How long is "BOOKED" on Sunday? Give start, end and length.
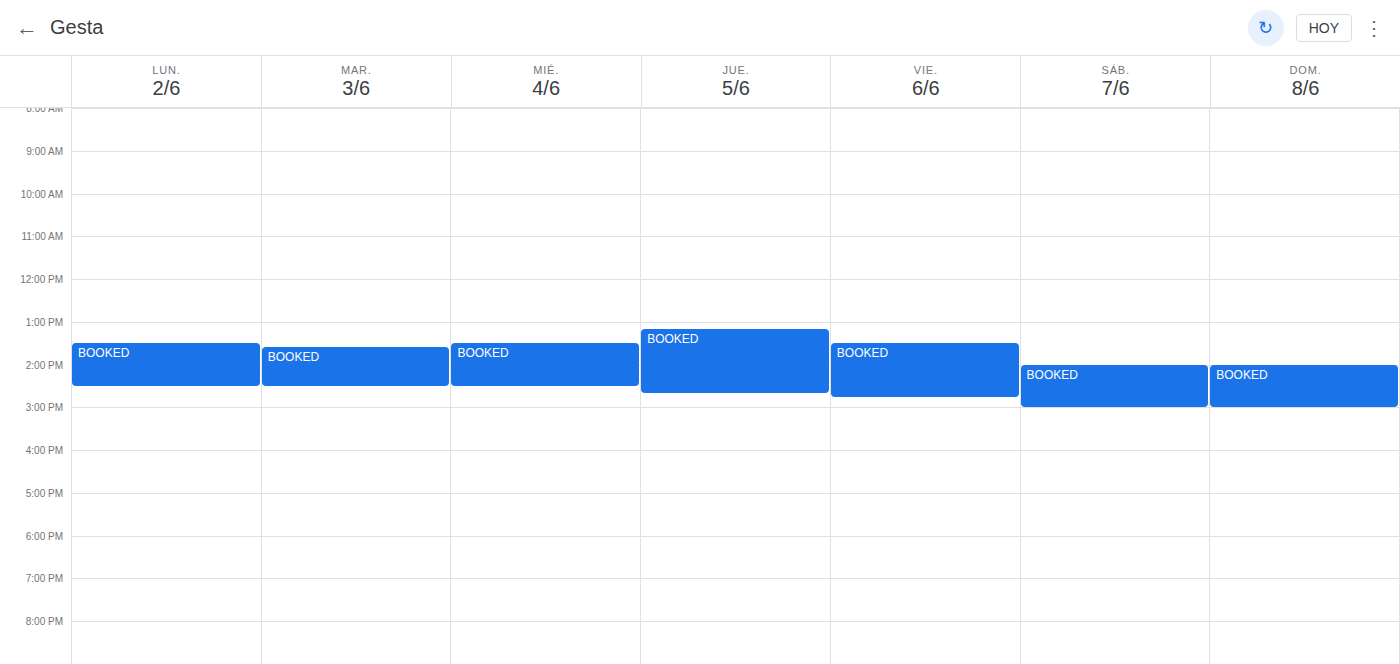
2:00 PM to 3:00 PM, 1 hour